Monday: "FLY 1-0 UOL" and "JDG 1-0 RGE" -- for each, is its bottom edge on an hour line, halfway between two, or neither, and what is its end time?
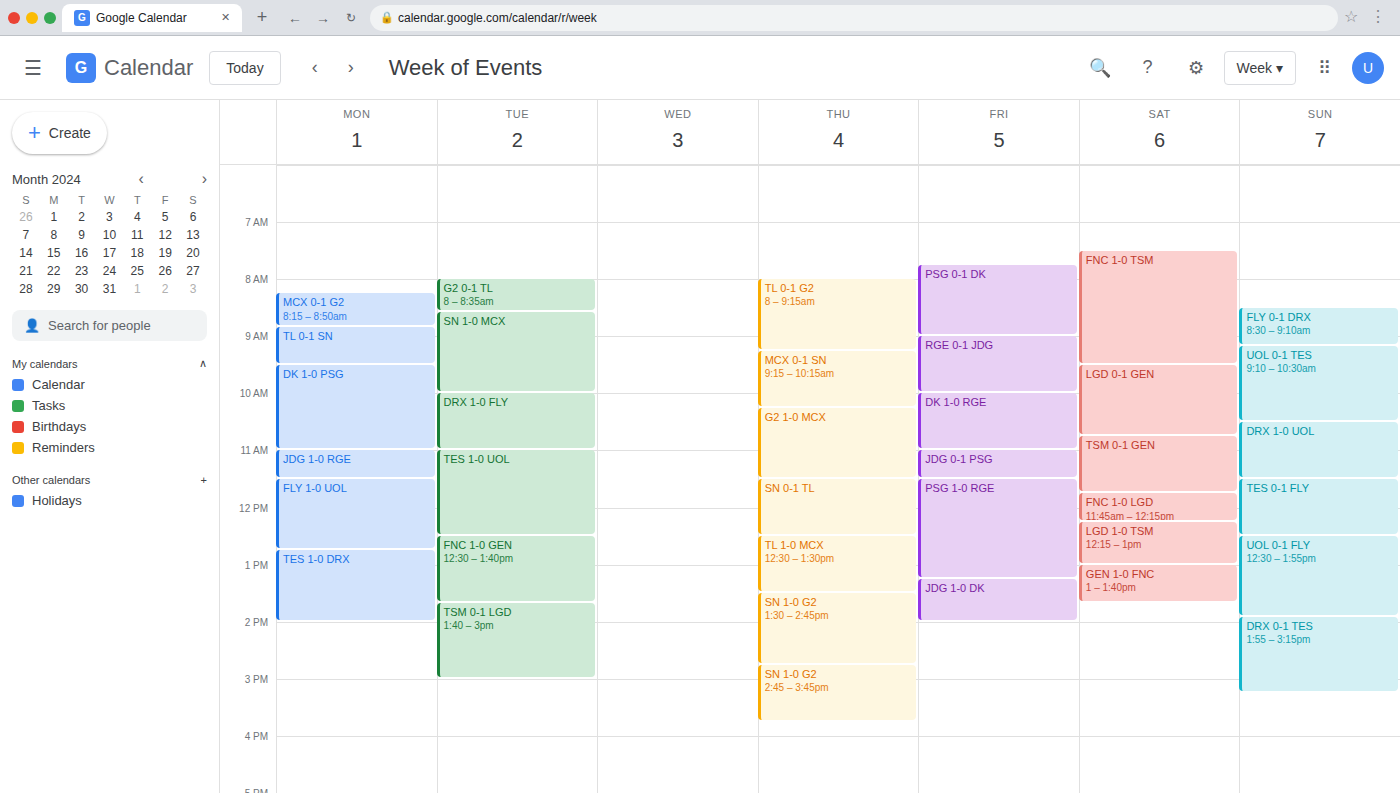
"FLY 1-0 UOL": 12:45 PM, neither: three quarters of the way from the 12 PM line to the 1 PM line. "JDG 1-0 RGE": 11:30 AM, halfway between the 11 AM and 12 PM lines.